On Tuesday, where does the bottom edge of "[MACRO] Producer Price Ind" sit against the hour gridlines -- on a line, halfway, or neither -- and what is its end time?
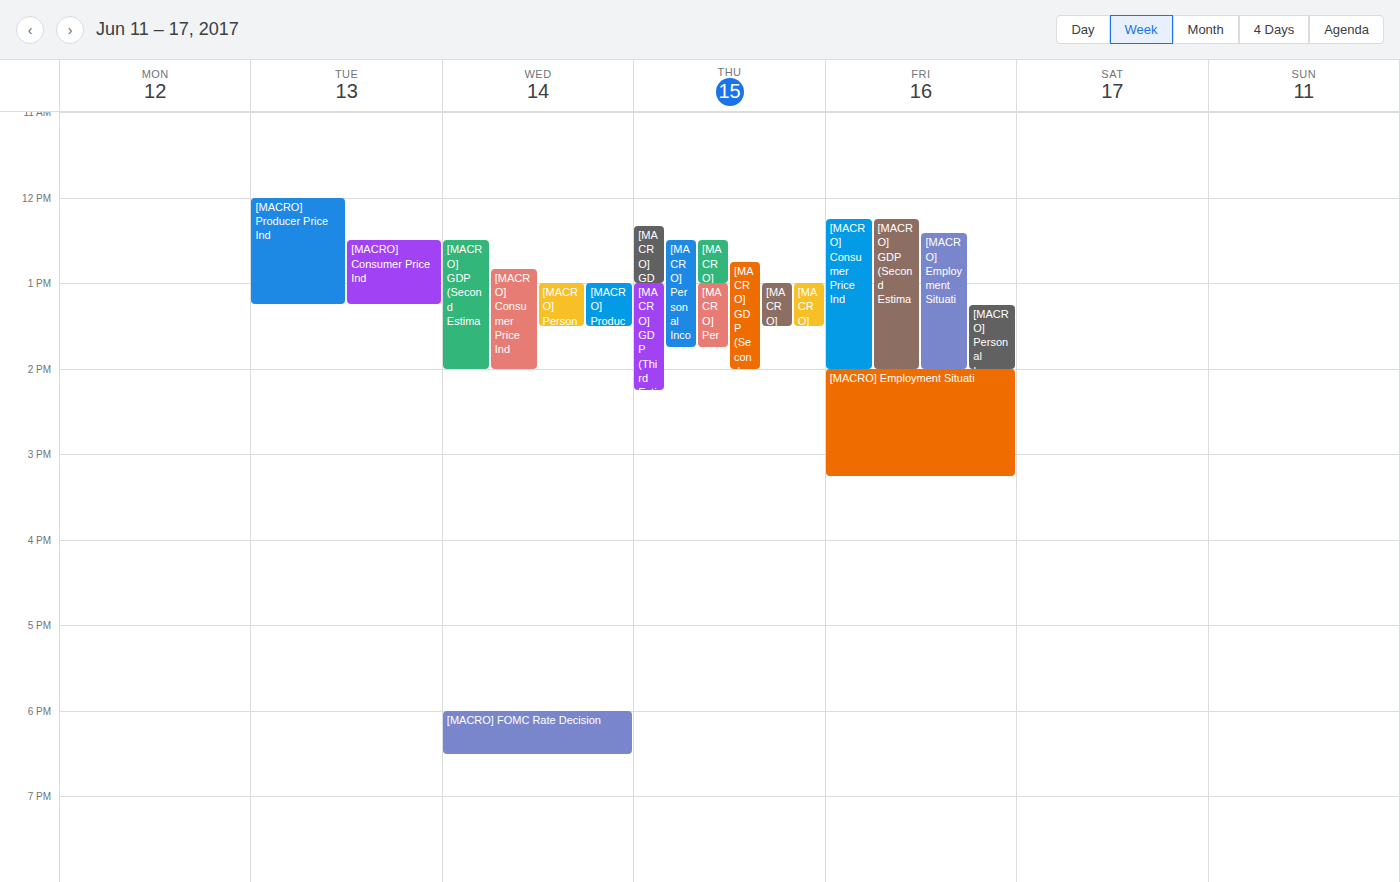
1:15 PM -- neither: a quarter of the way from the 1 PM line to the 2 PM line.